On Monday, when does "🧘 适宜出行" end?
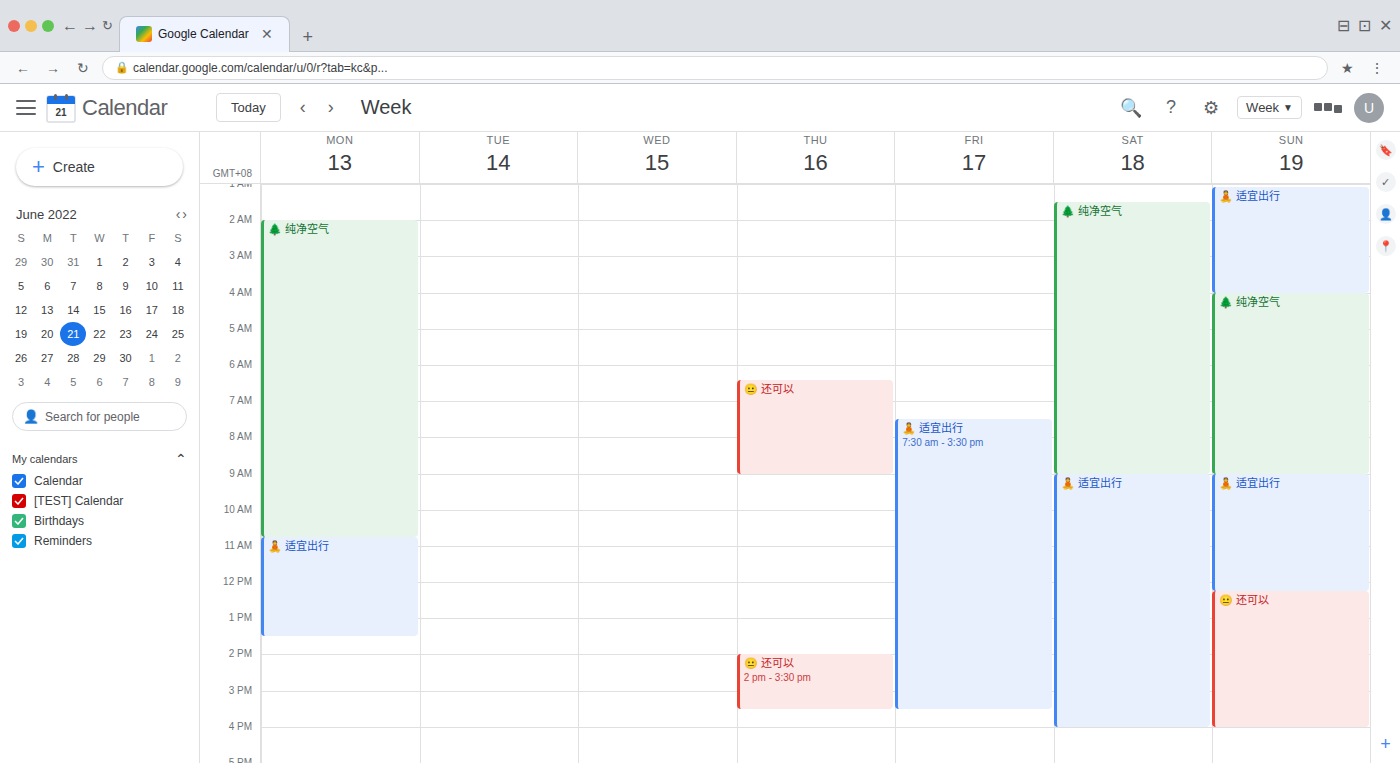
1:30 PM